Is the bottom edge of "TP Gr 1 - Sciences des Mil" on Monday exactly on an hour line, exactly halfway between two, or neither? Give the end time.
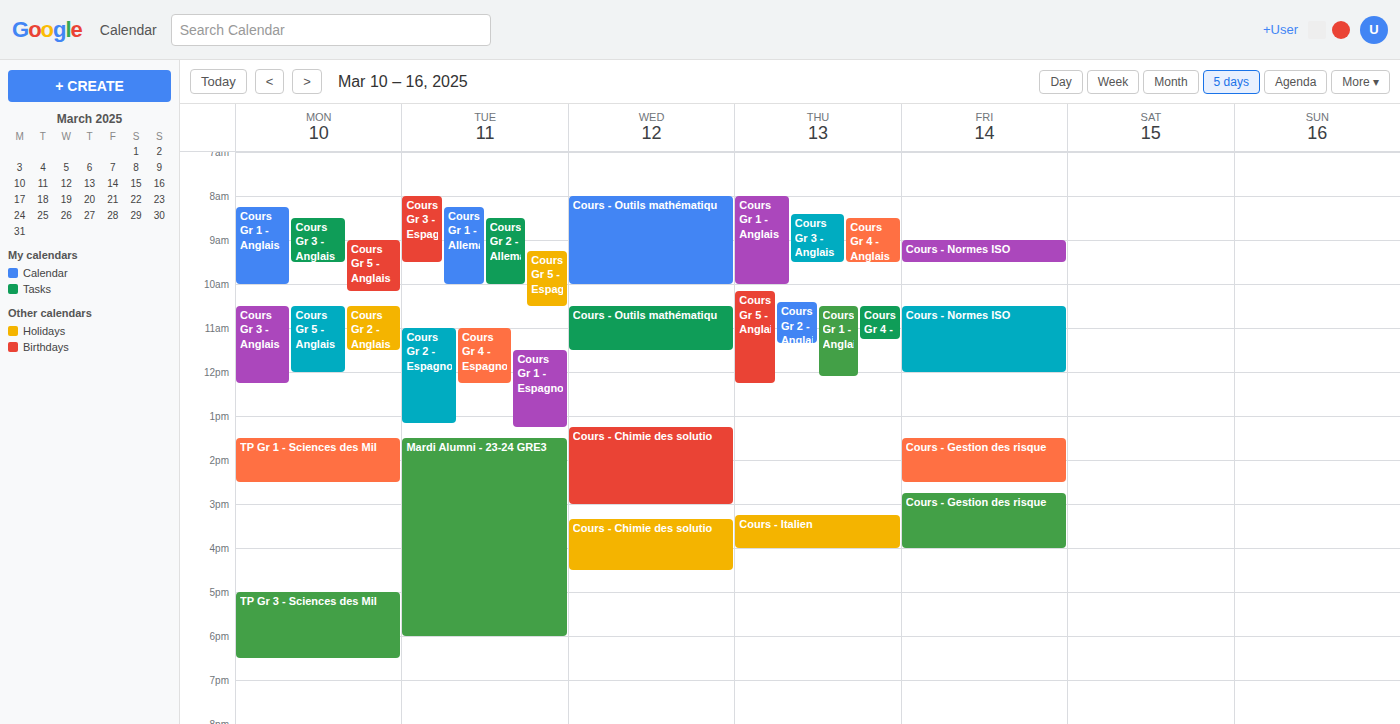
2:30 PM -- halfway between the 2 PM and 3 PM lines.